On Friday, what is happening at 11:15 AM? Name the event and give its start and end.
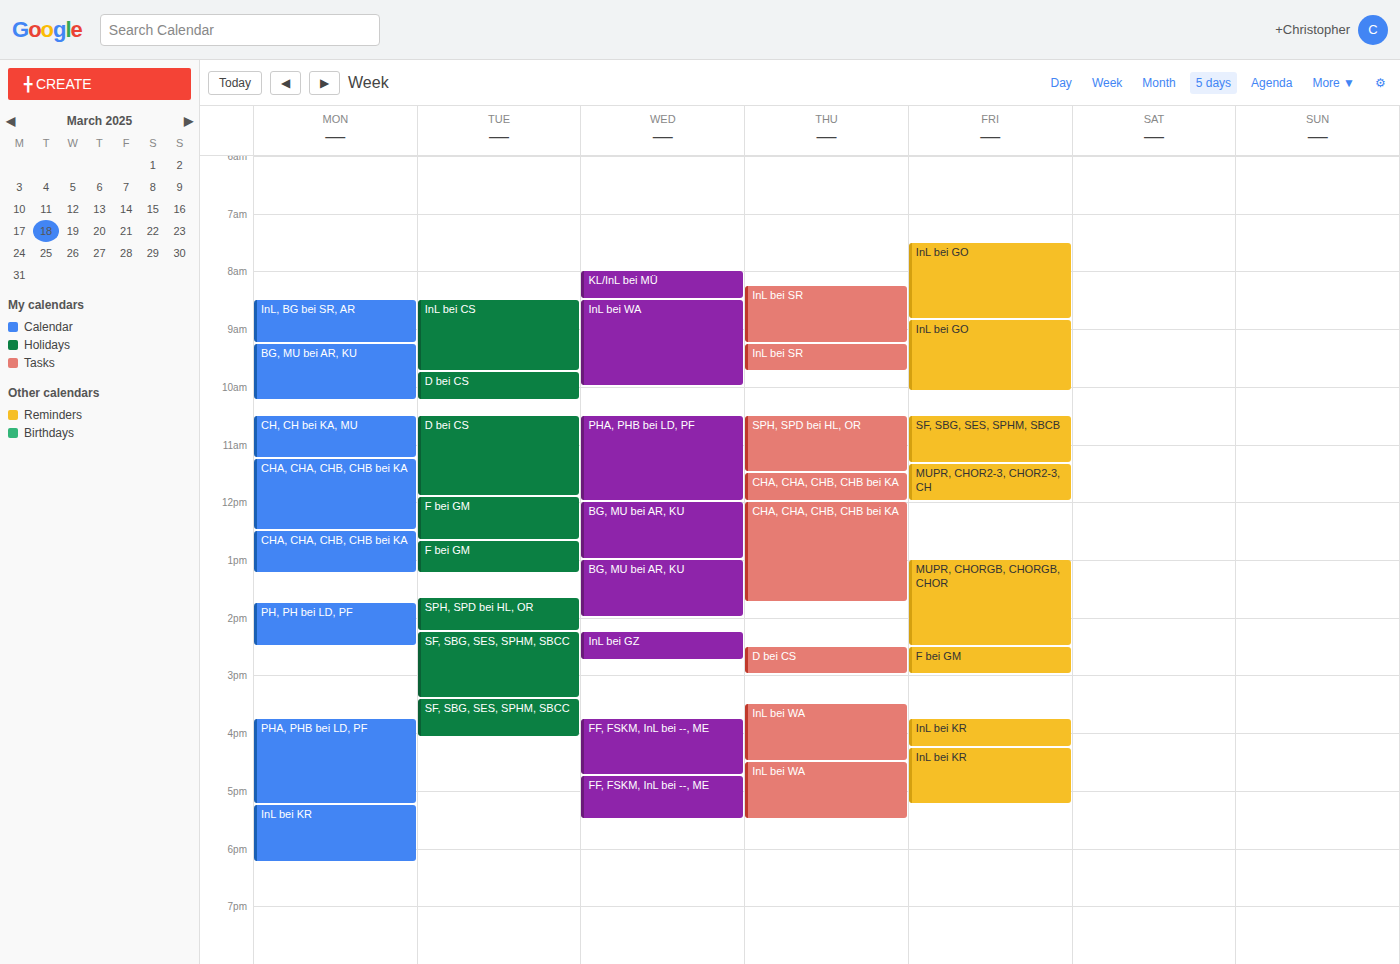
"SF, SBG, SES, SPHM, SBCB", 10:30 AM to 11:20 AM